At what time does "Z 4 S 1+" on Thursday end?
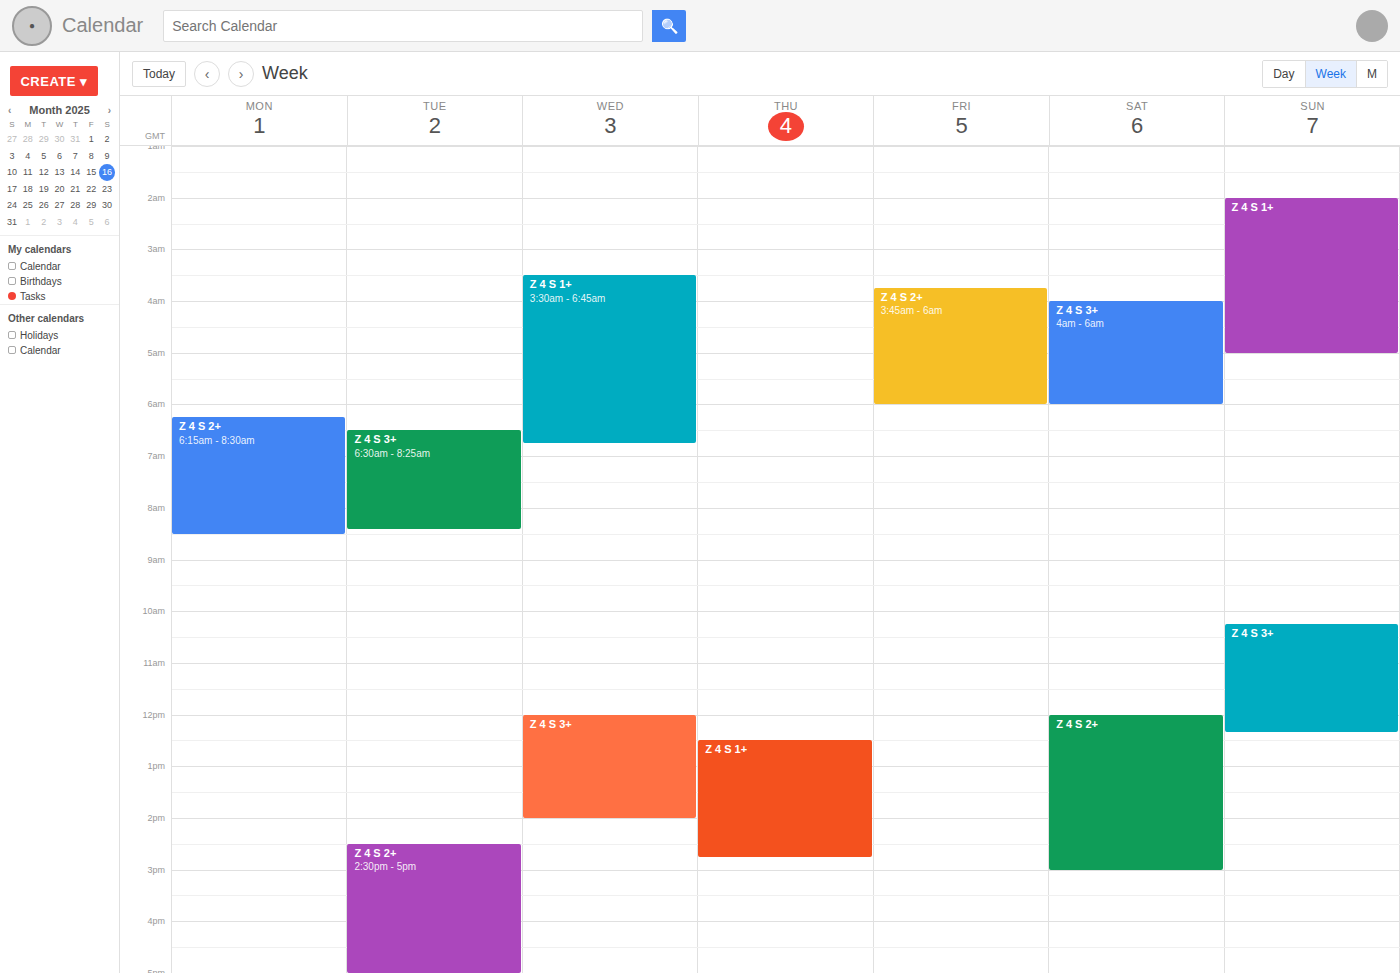
2:45 PM